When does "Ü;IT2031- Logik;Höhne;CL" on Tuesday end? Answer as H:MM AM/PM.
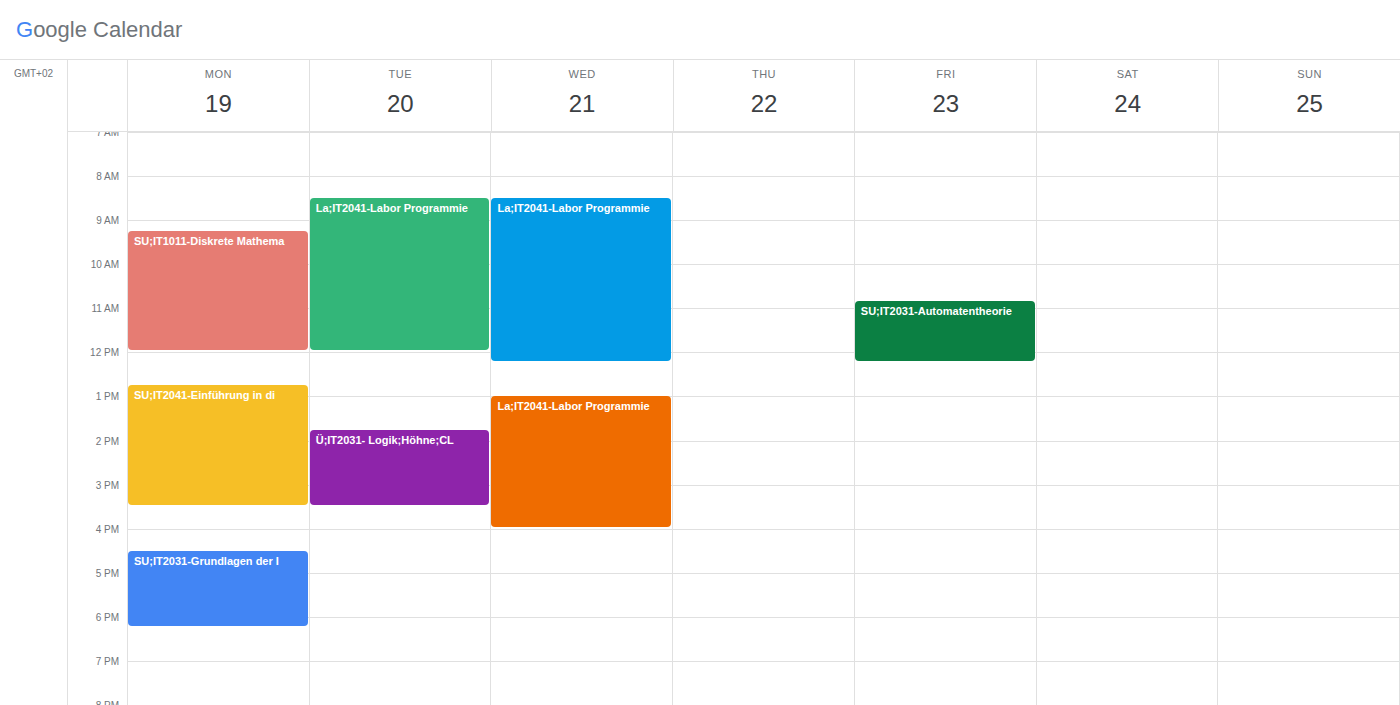
3:30 PM